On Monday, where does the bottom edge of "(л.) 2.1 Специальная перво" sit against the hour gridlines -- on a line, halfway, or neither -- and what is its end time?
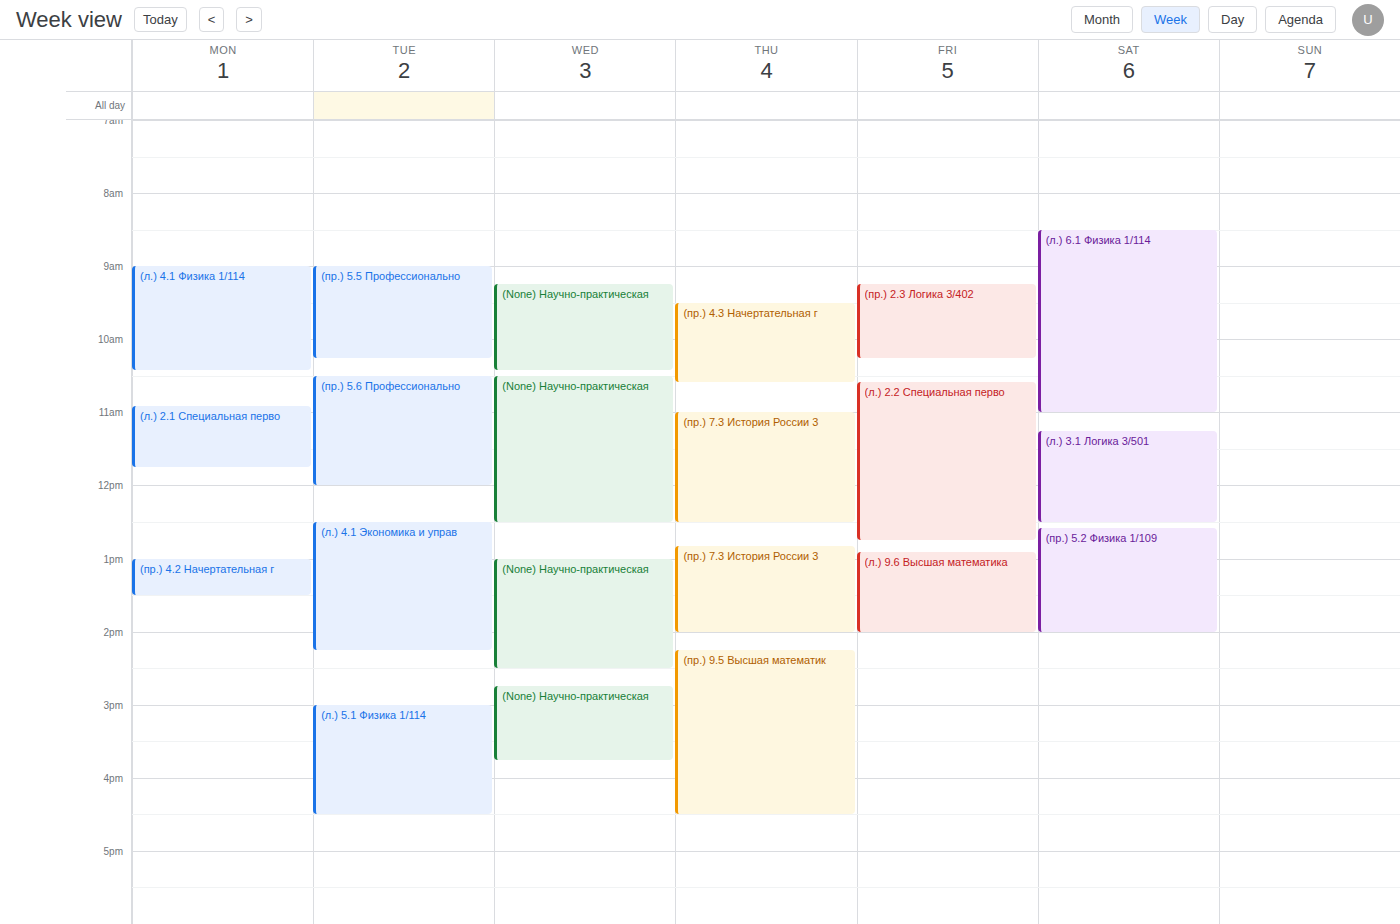
11:45 AM -- neither: three quarters of the way from the 11 AM line to the 12 PM line.